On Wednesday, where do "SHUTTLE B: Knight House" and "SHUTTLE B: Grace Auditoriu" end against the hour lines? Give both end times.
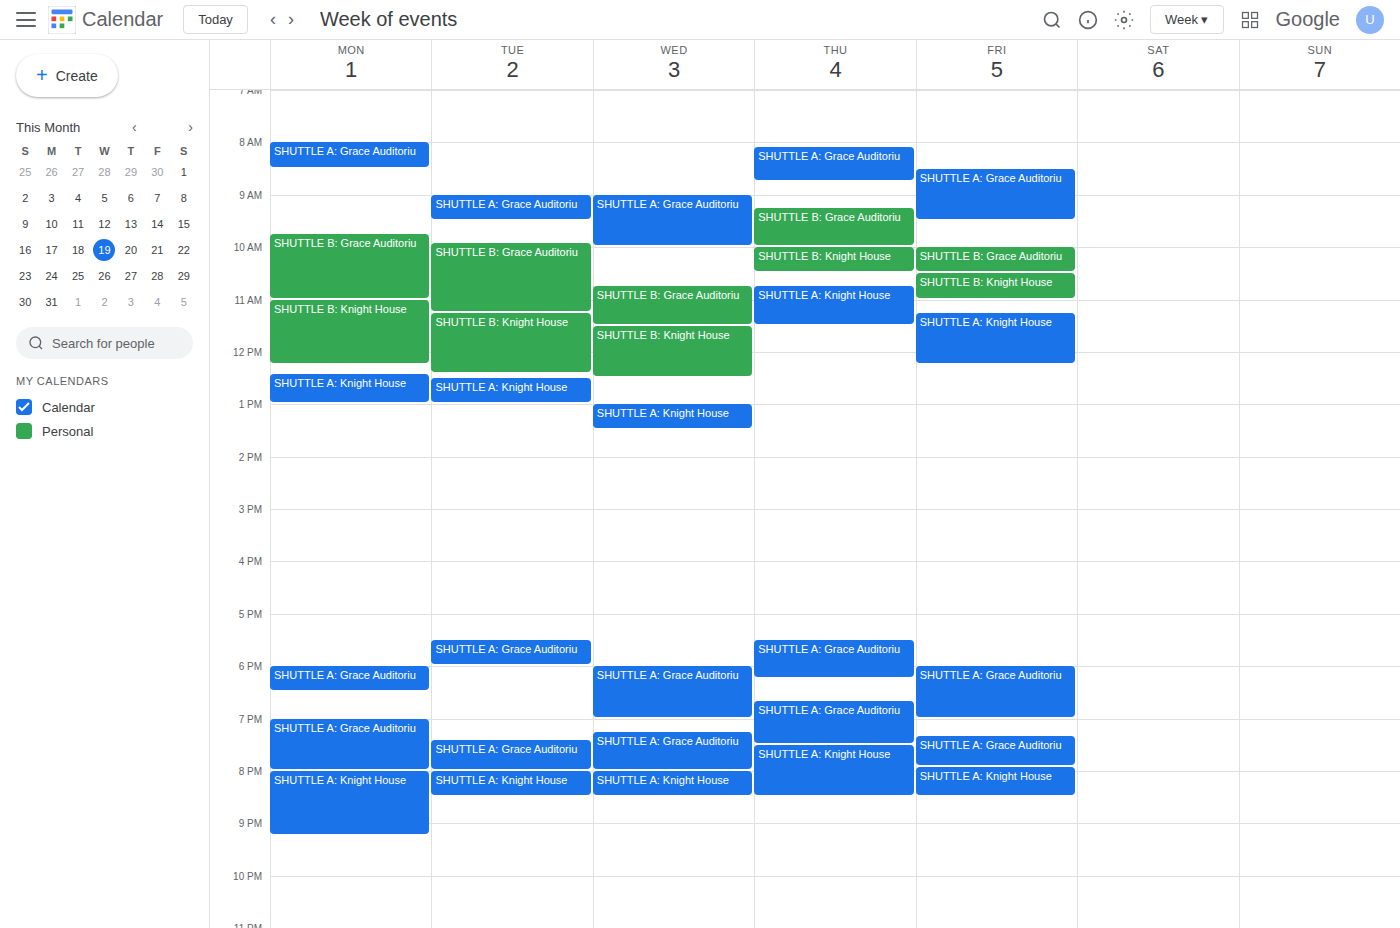
"SHUTTLE B: Knight House": 12:30 PM, halfway between the 12 PM and 1 PM lines. "SHUTTLE B: Grace Auditoriu": 11:30 AM, halfway between the 11 AM and 12 PM lines.